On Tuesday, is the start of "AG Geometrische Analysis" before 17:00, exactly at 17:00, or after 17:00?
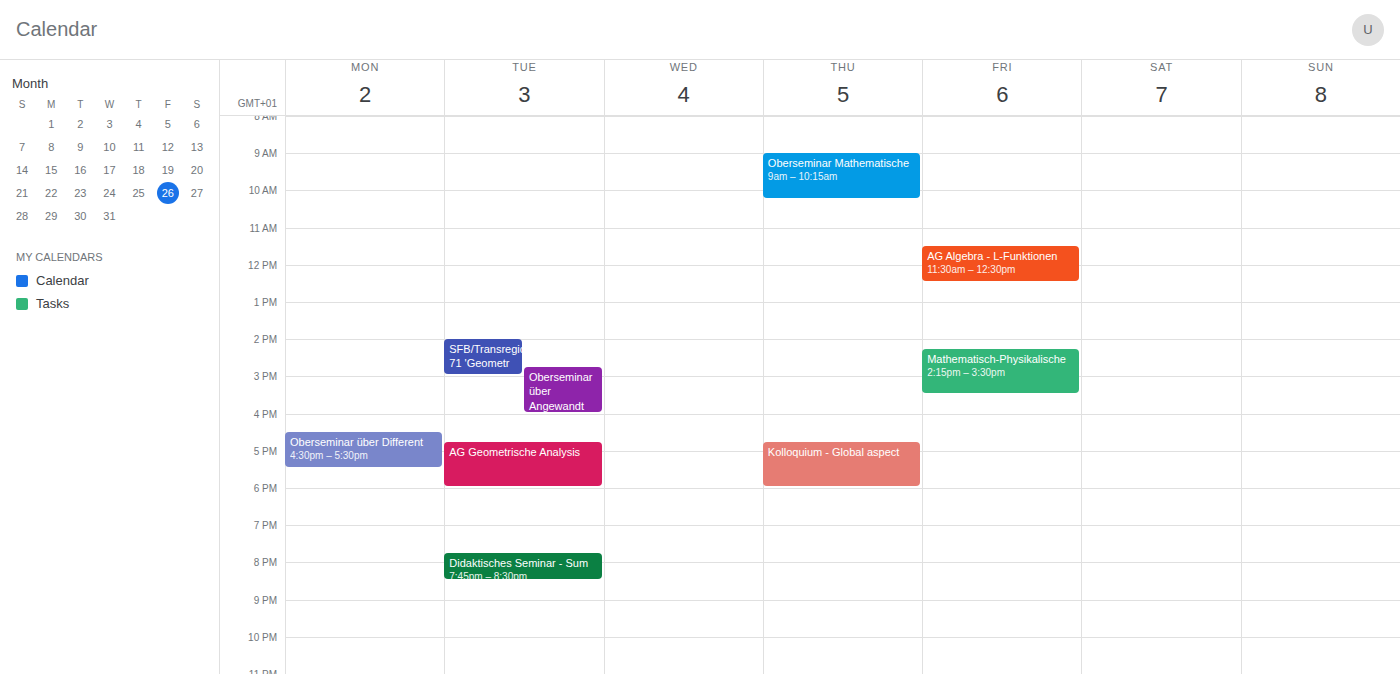
16:45 -- before 17:00, 15 minutes above the 17:00 line.